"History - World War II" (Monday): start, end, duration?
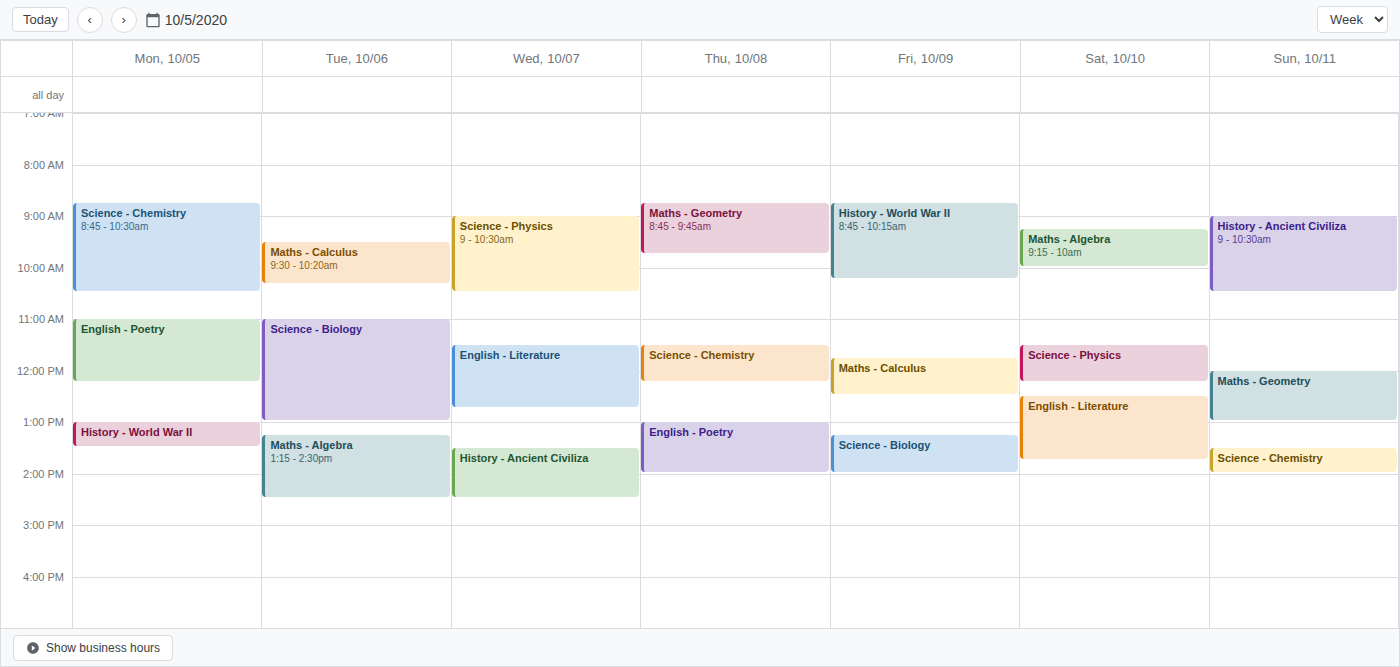
1:00 PM to 1:30 PM, 30 minutes